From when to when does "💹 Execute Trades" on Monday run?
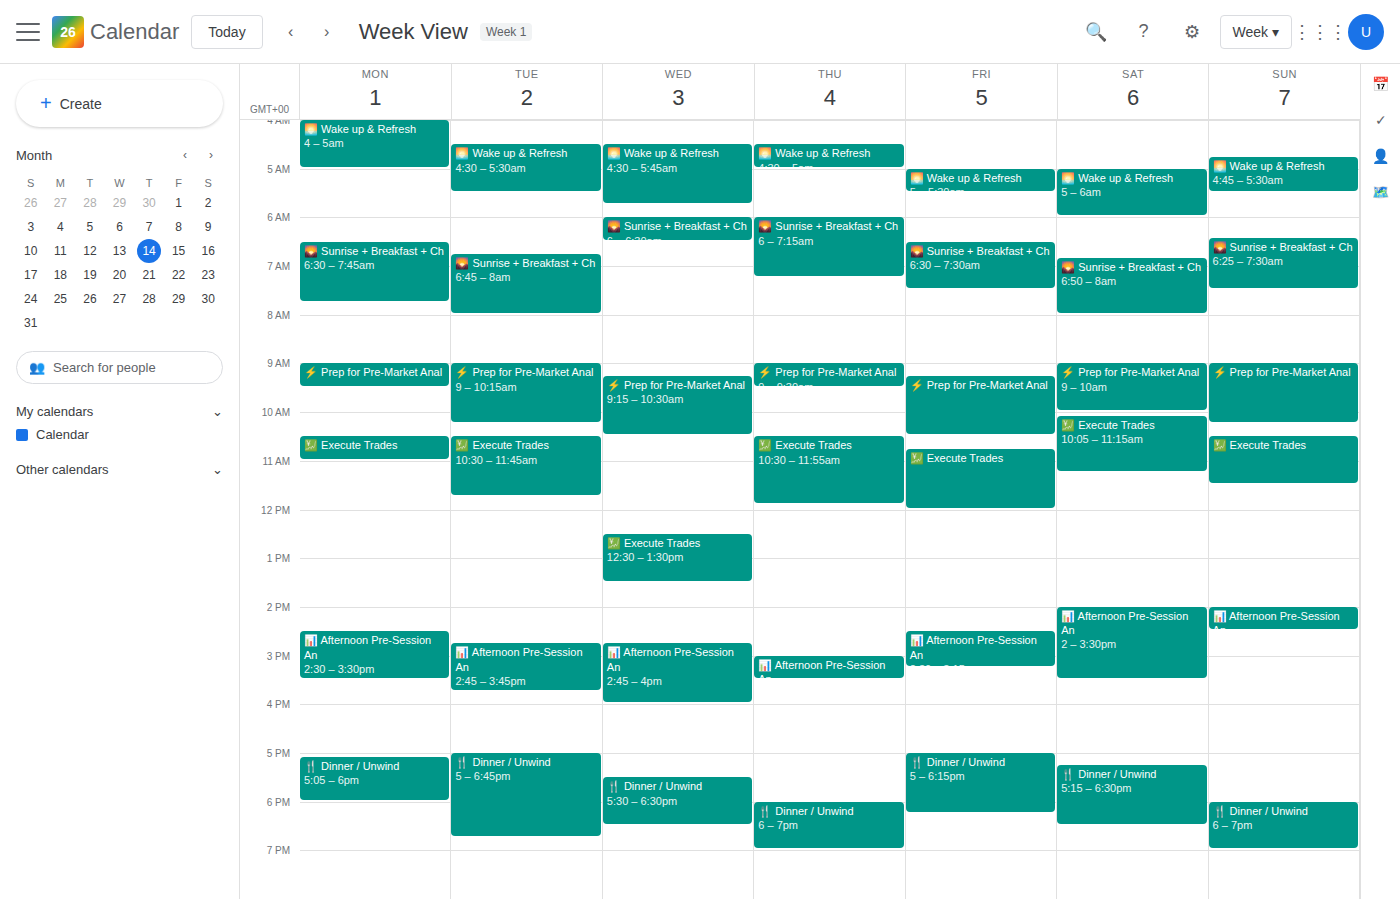
10:30 AM to 11:00 AM